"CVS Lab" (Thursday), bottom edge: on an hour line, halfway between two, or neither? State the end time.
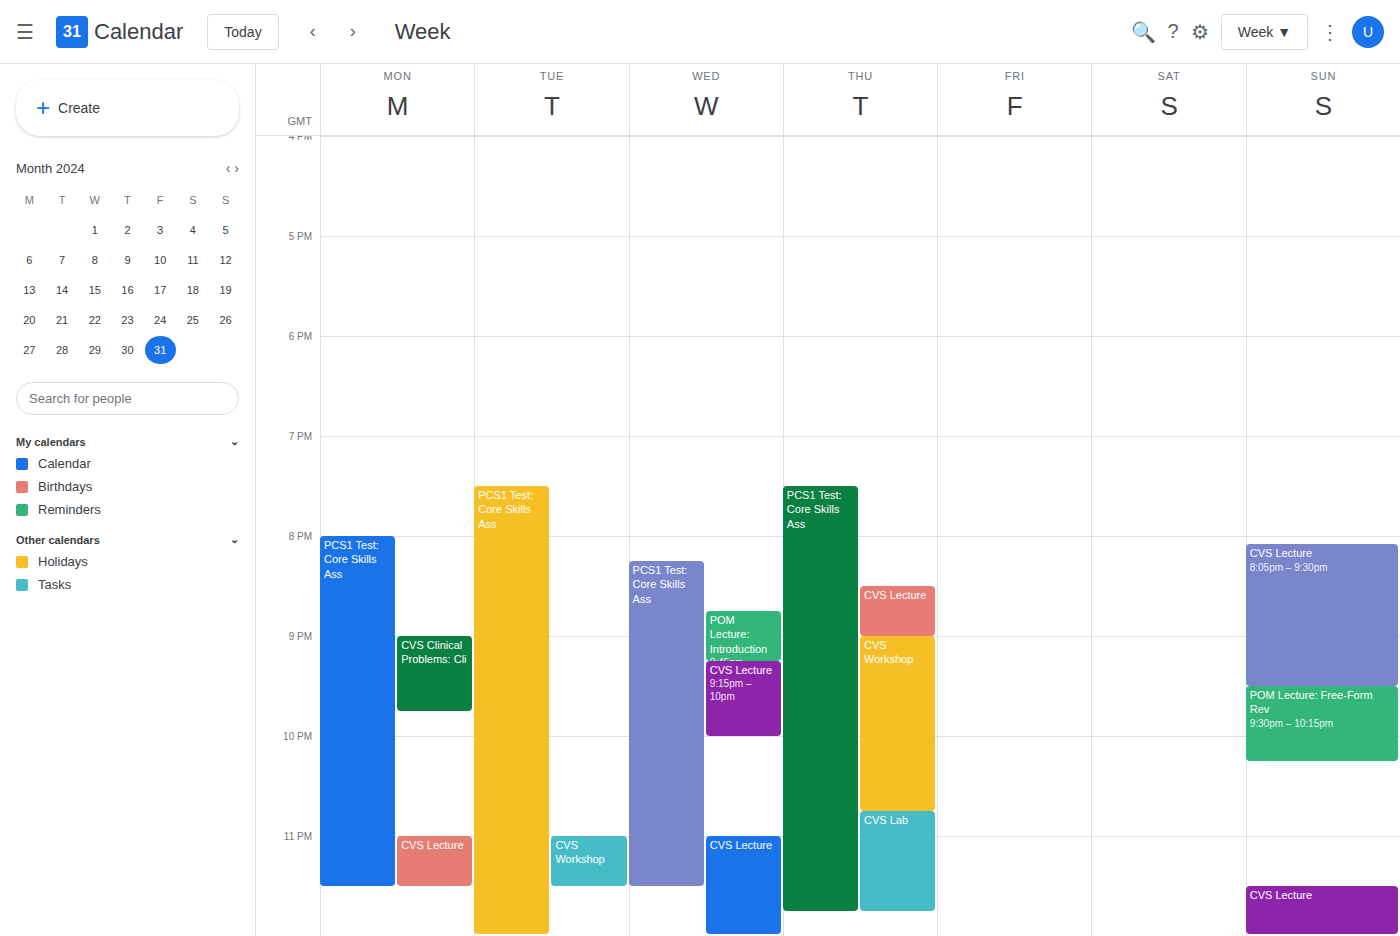
11:45 PM -- neither: three quarters of the way from the 11 PM line to the 12 AM line.